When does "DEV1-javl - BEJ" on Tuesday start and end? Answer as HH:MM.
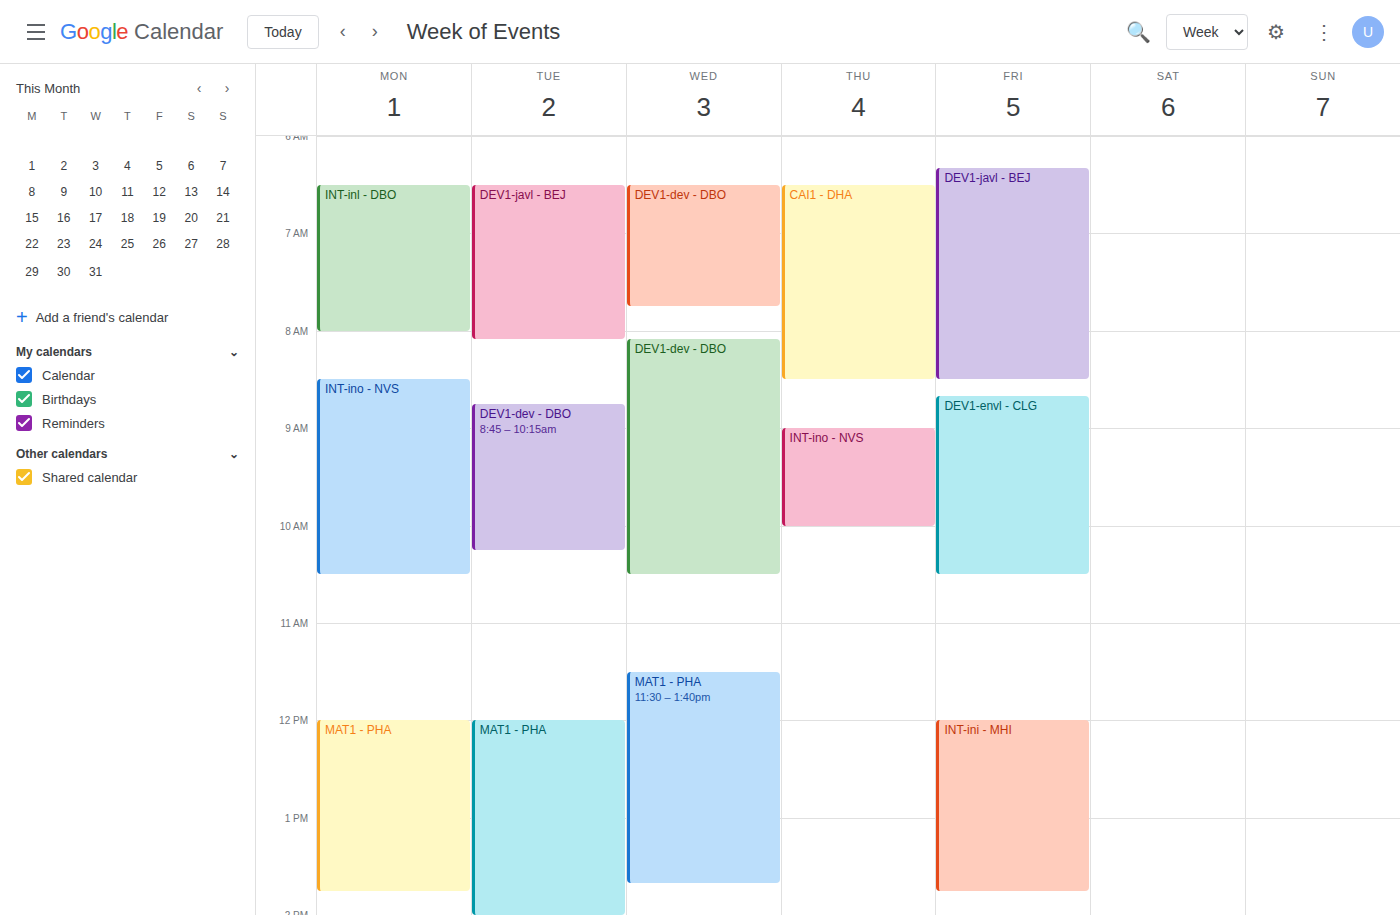
06:30 to 08:05